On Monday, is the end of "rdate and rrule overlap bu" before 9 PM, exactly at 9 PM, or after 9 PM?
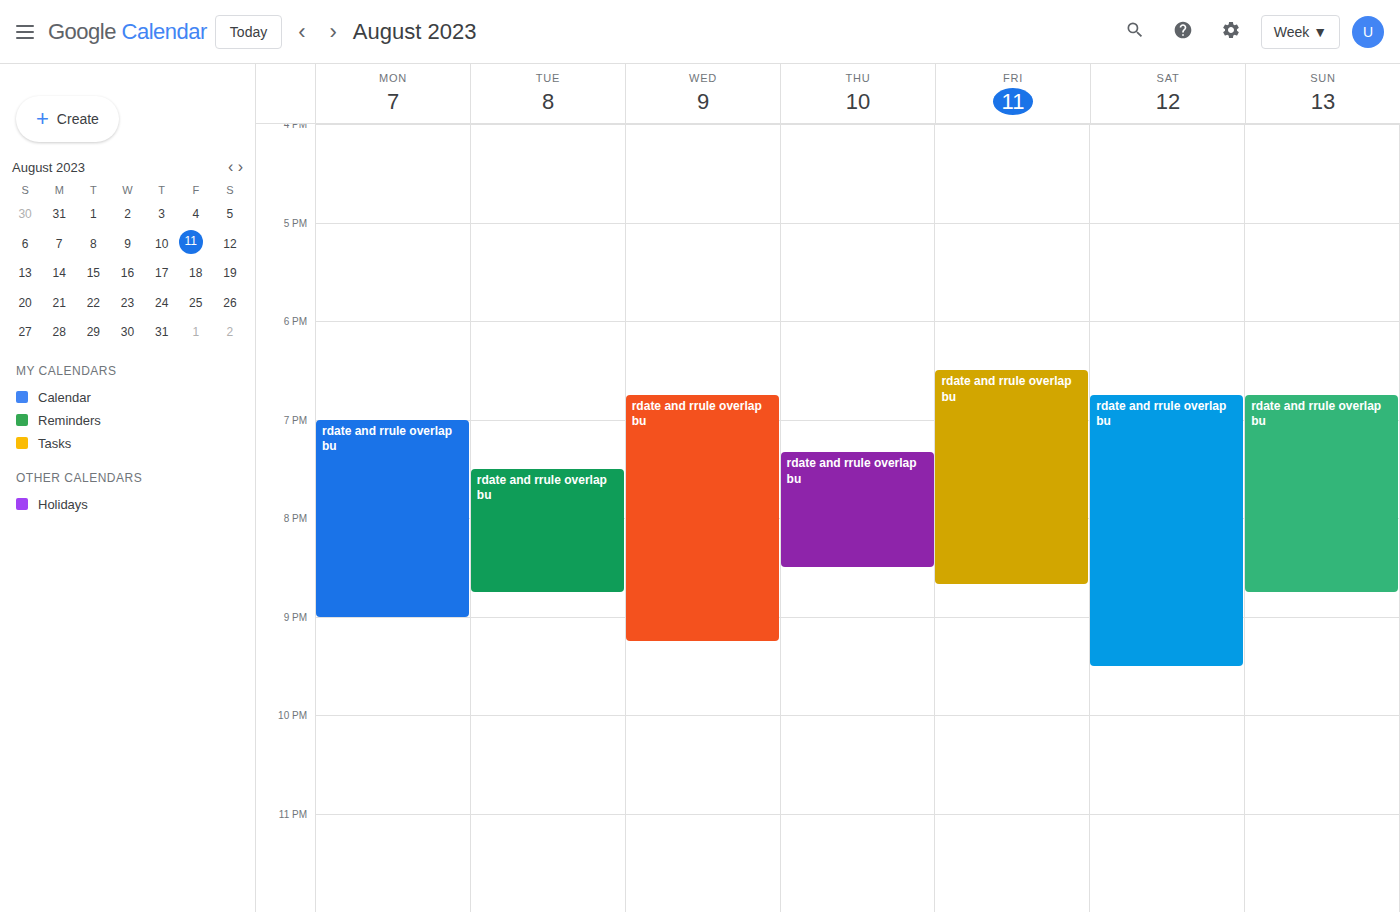
9:00 PM -- exactly at 9 PM, on the 9 PM line.